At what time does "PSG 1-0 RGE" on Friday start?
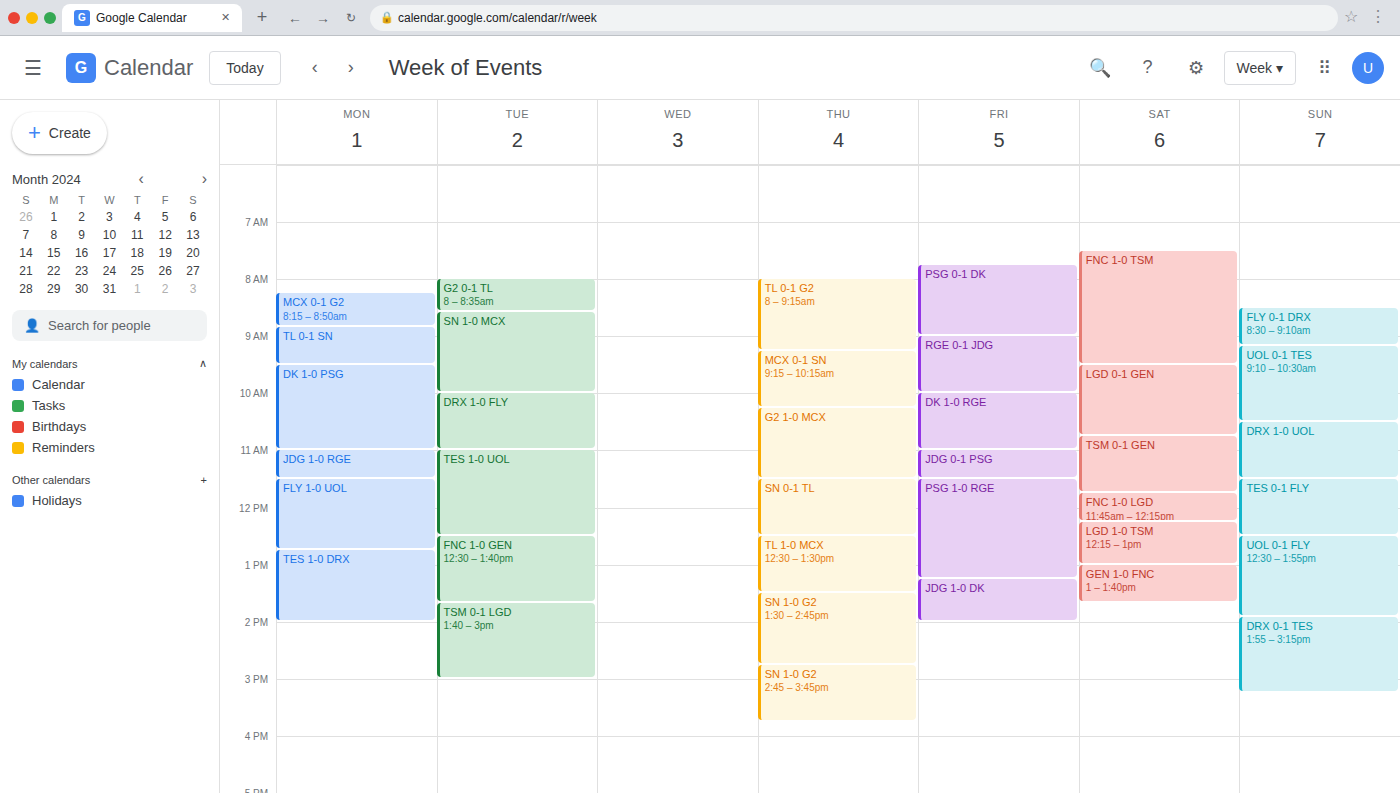
11:30 AM